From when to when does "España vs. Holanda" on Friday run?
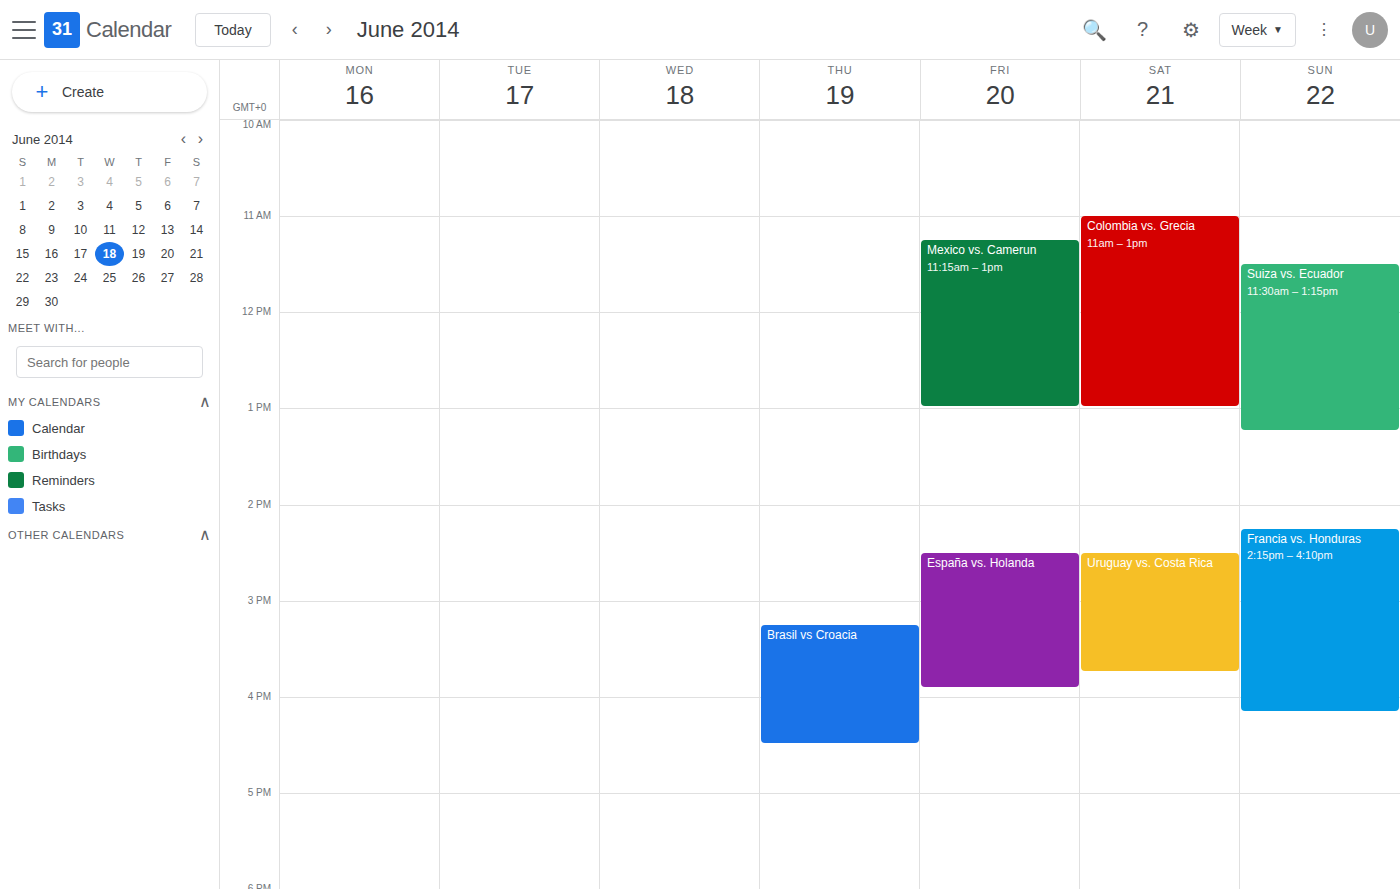
2:30 PM to 3:55 PM